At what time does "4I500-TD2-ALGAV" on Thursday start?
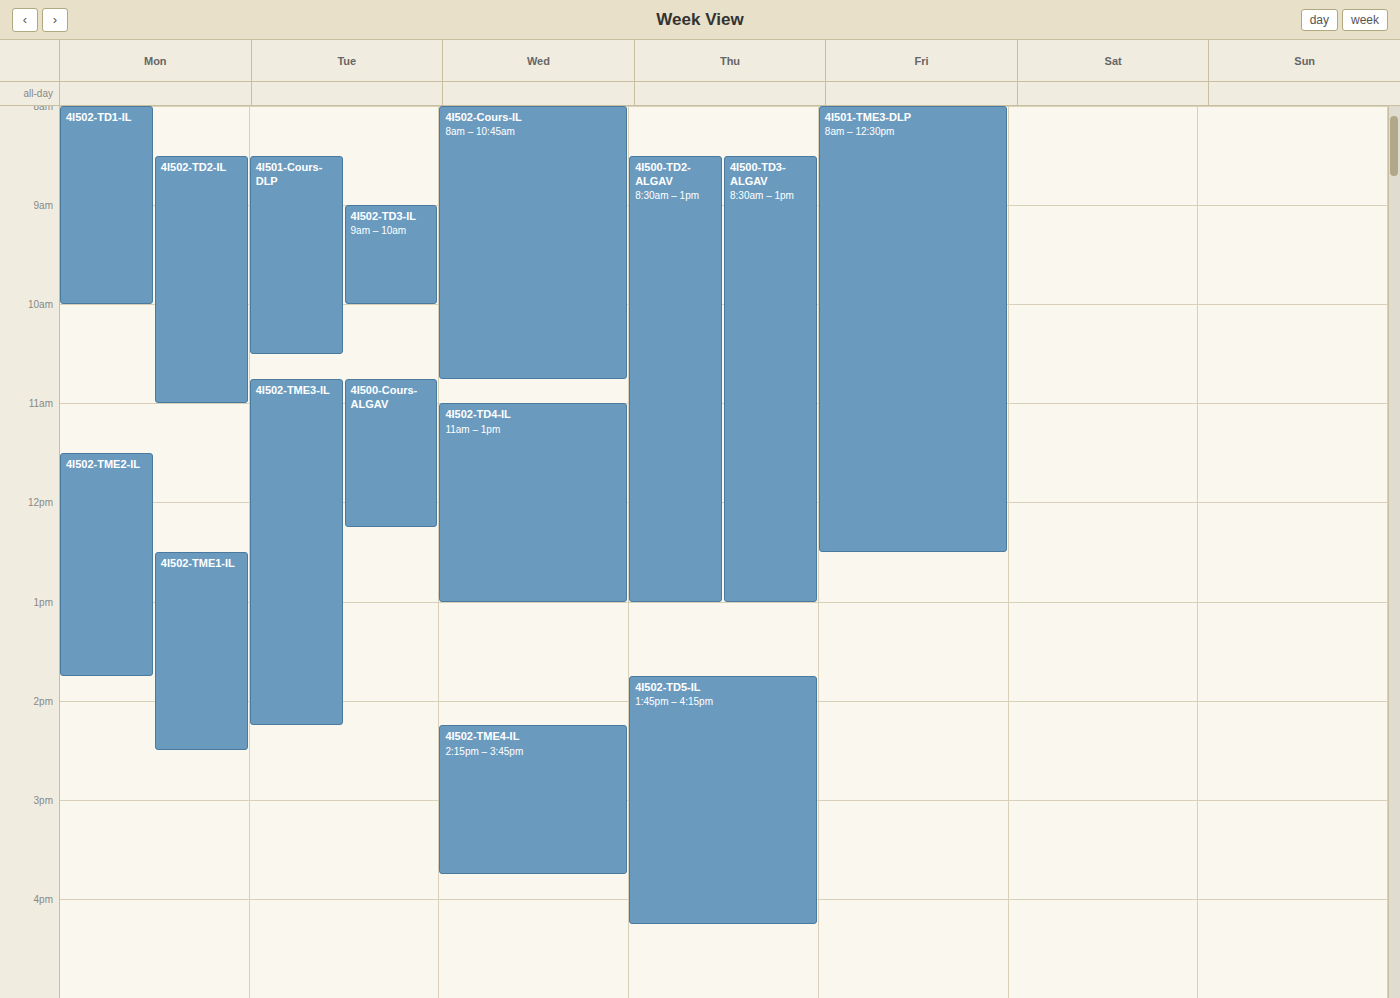
8:30 AM